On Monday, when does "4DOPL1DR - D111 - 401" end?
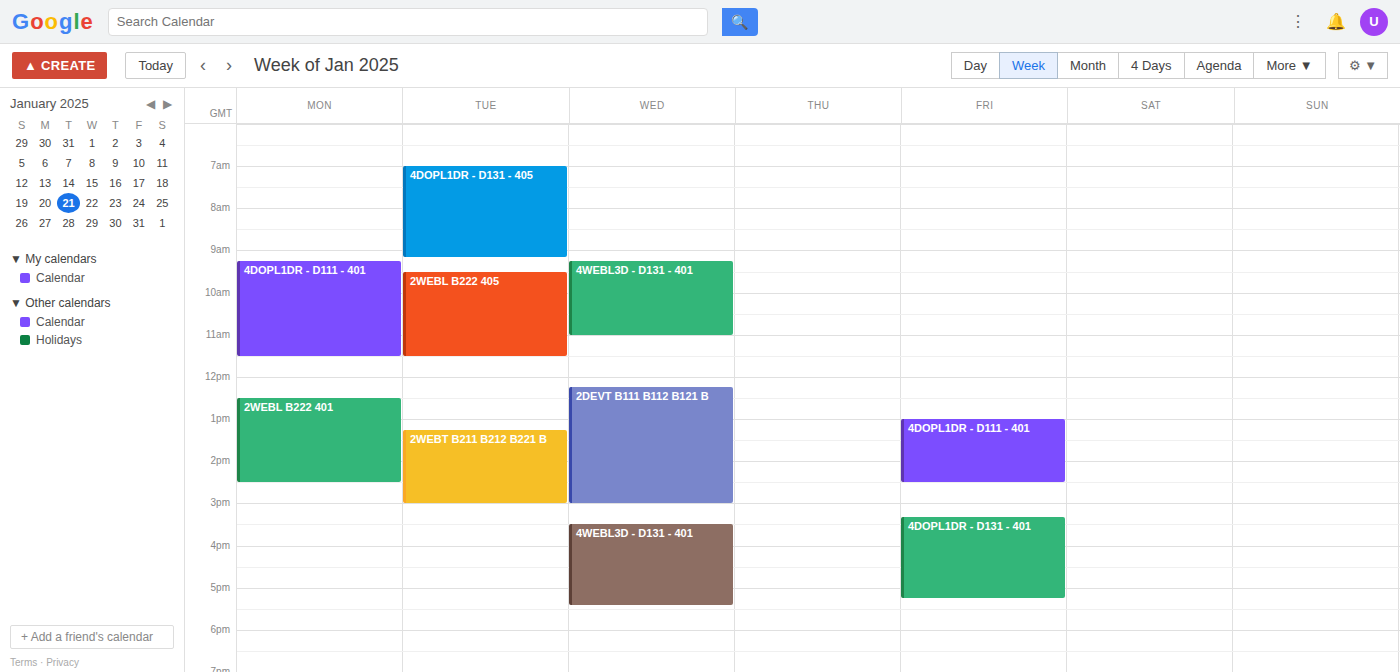
11:30 AM